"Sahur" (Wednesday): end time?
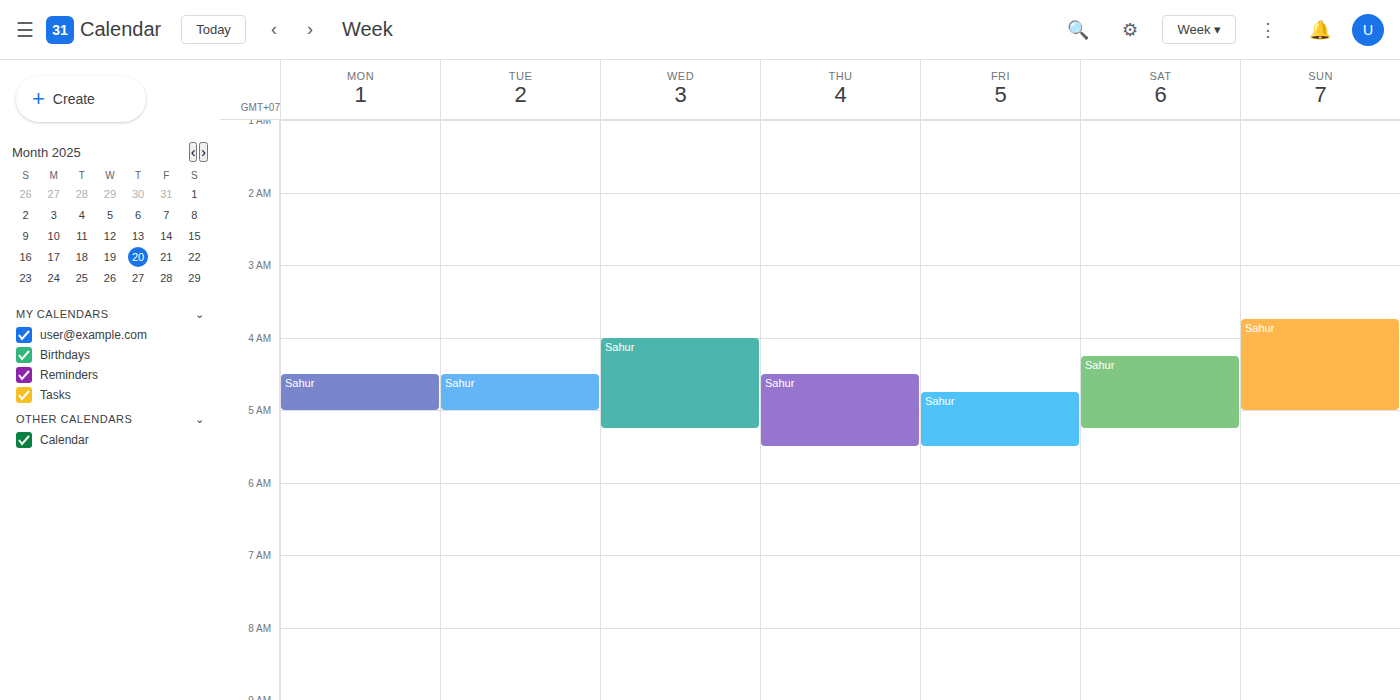
5:15 AM